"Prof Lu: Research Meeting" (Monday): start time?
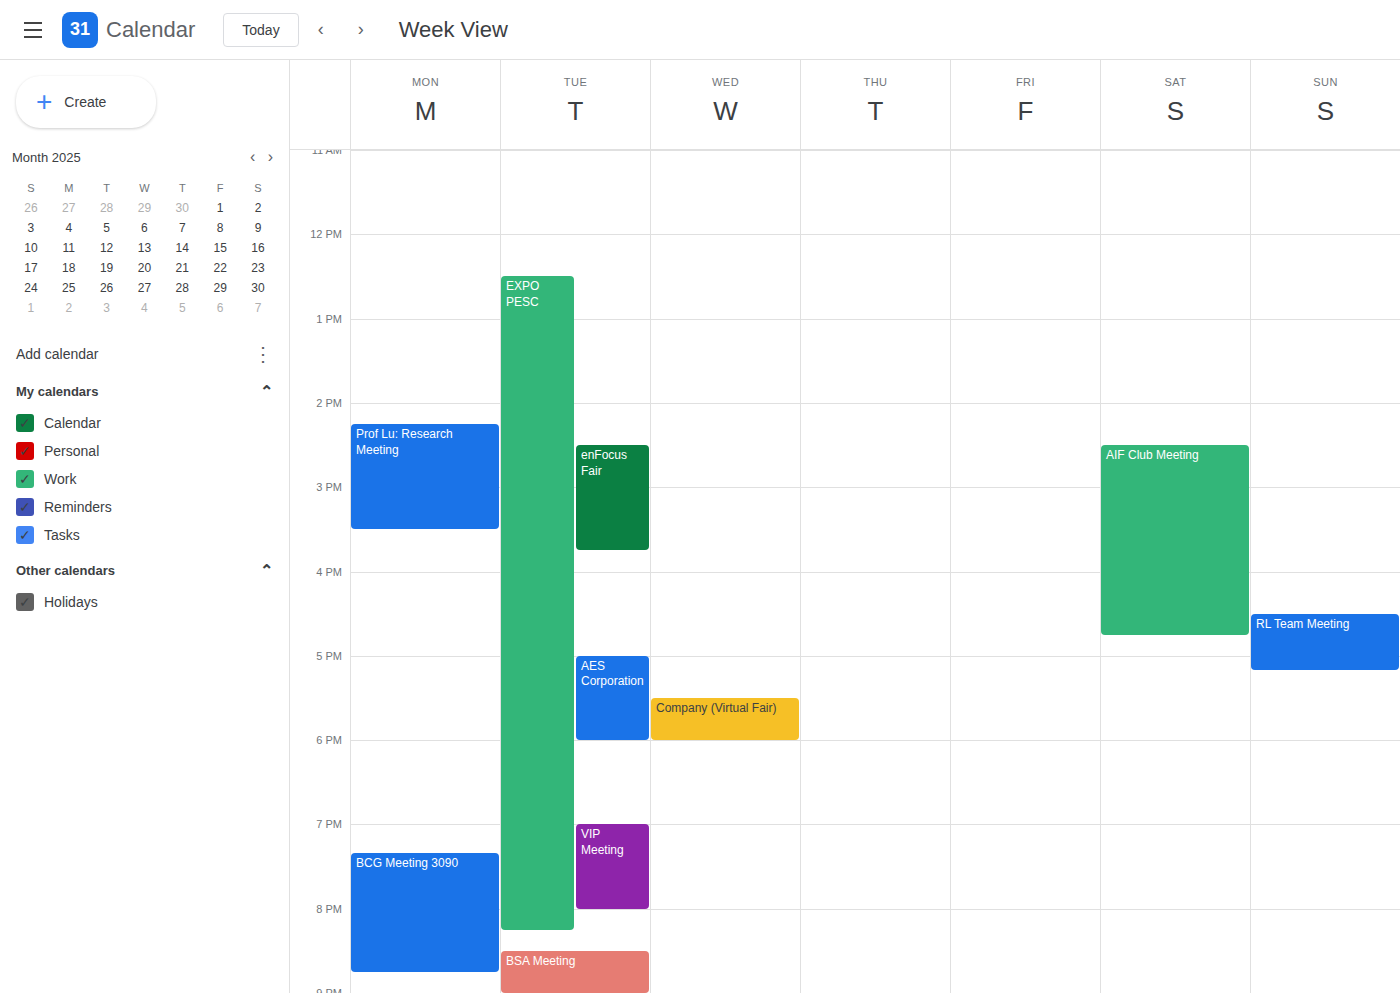
14:15